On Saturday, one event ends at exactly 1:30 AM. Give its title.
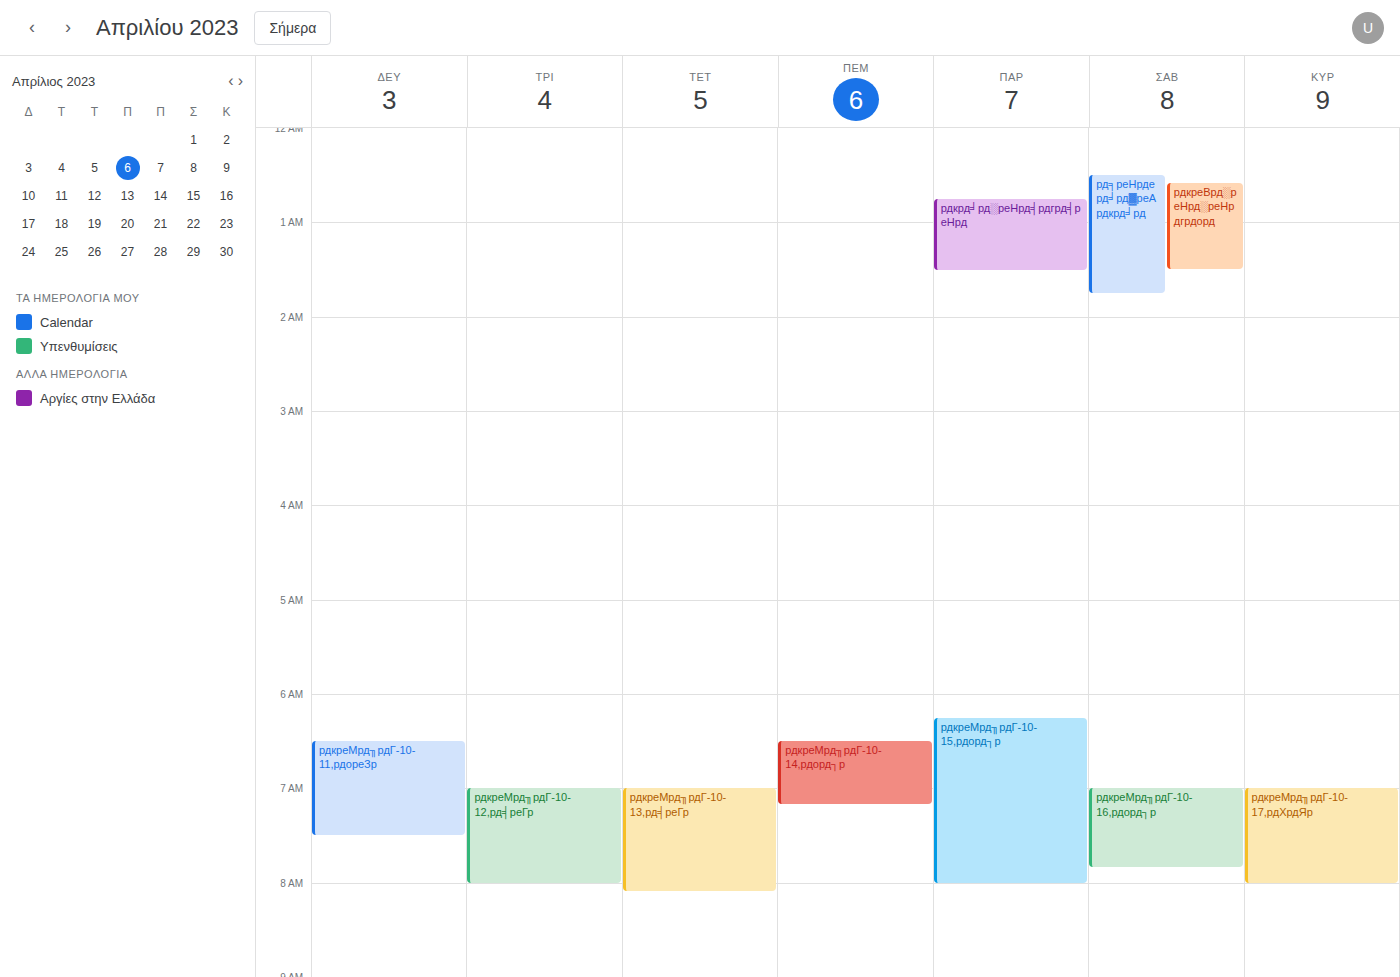
"рдкреВрд░реНрд░реНрдгрдорд"